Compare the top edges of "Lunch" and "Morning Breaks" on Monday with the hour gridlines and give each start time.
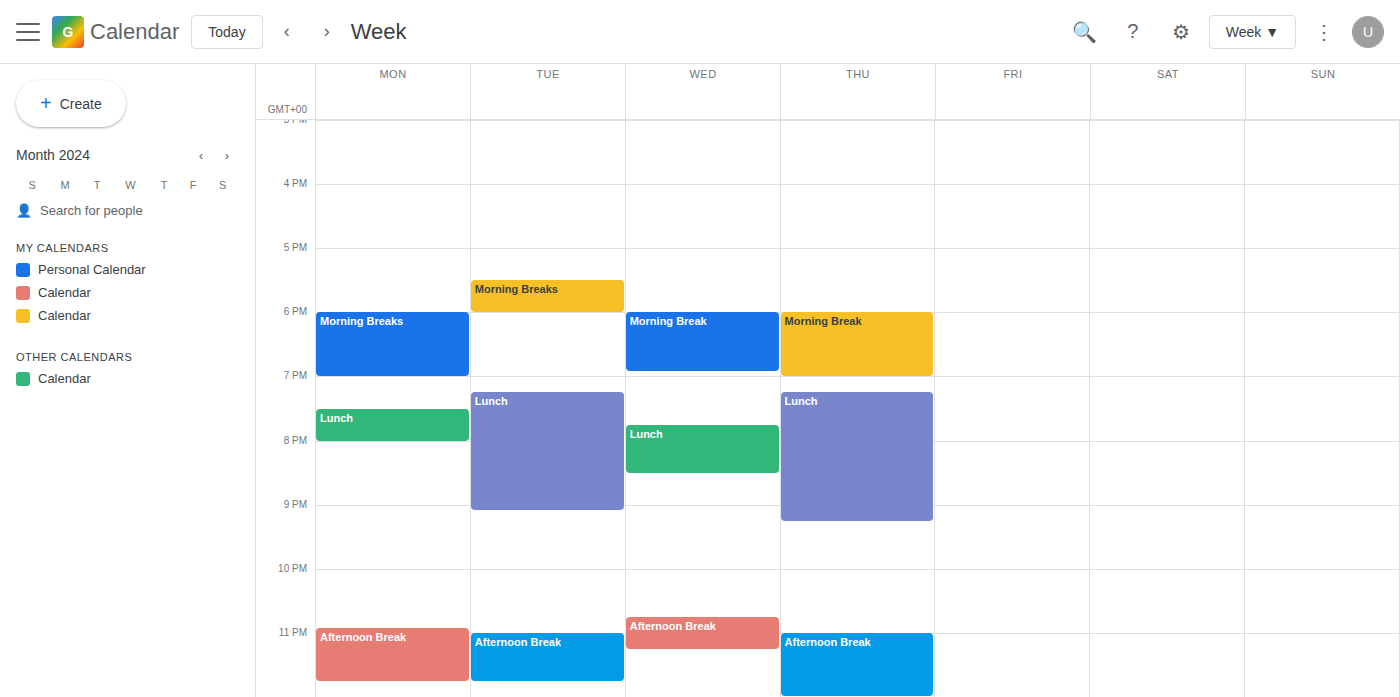
"Lunch": 7:30 PM, halfway between the 7 PM and 8 PM lines. "Morning Breaks": 6:00 PM, exactly on the 6 PM line.